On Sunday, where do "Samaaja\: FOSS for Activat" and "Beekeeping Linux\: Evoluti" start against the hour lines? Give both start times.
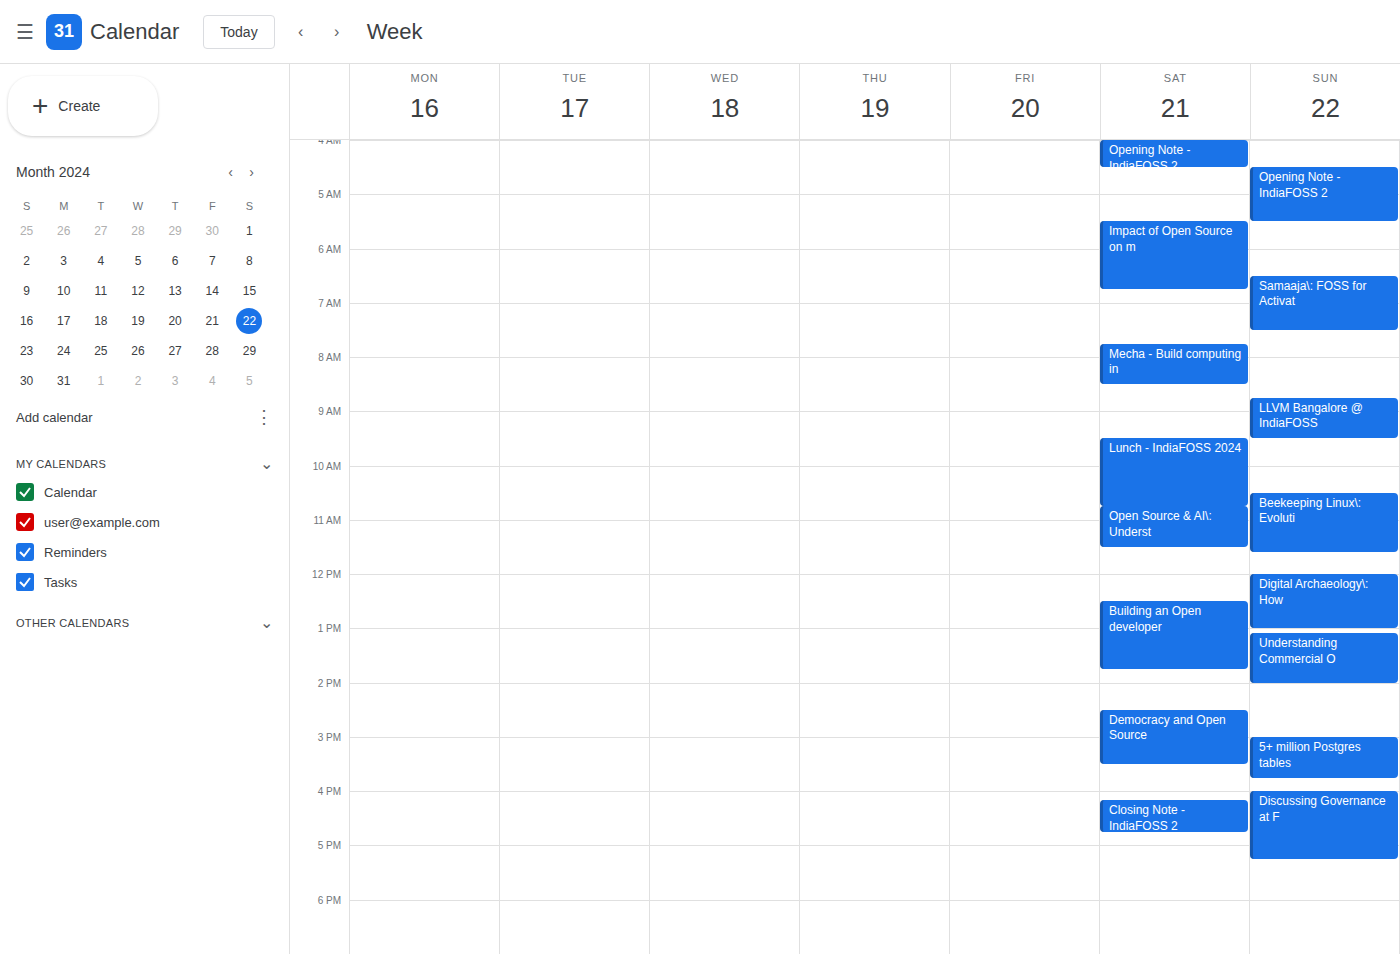
"Samaaja\: FOSS for Activat": 6:30 AM, halfway between the 6 AM and 7 AM lines. "Beekeeping Linux\: Evoluti": 10:30 AM, halfway between the 10 AM and 11 AM lines.